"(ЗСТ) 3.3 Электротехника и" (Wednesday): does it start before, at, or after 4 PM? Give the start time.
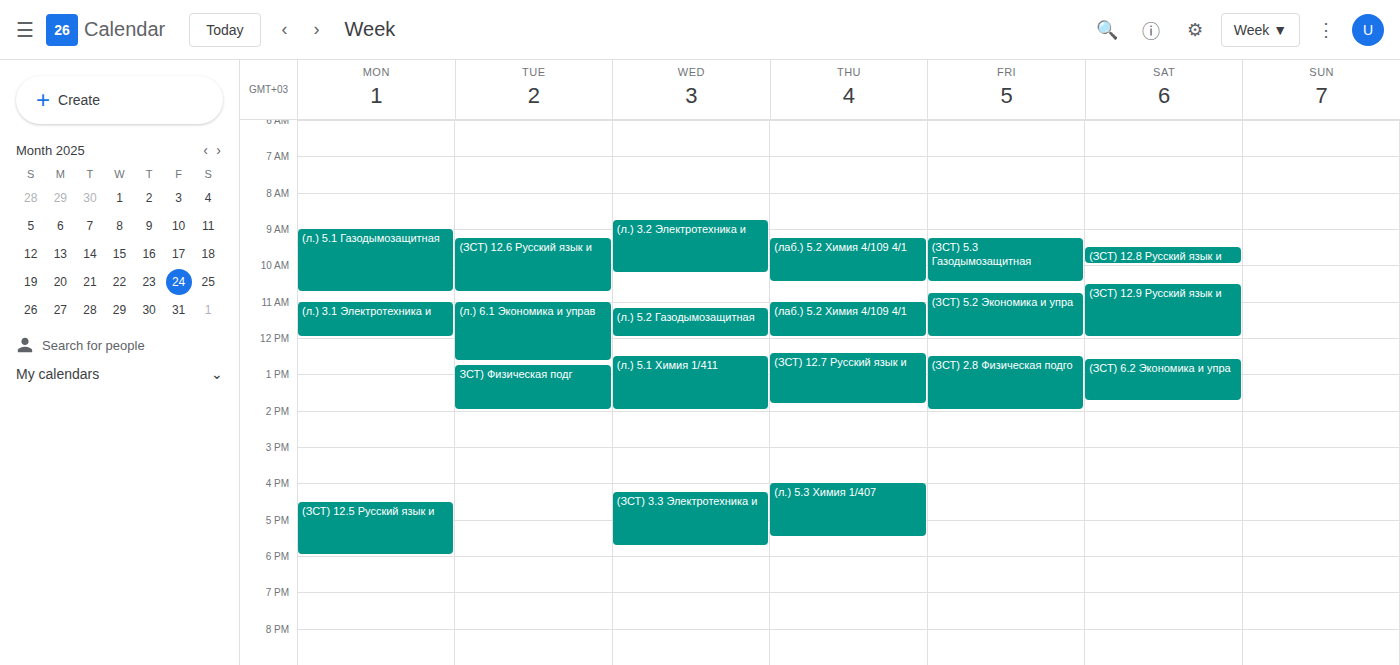
4:15 PM -- after 4 PM, 15 minutes below the 4 PM line.